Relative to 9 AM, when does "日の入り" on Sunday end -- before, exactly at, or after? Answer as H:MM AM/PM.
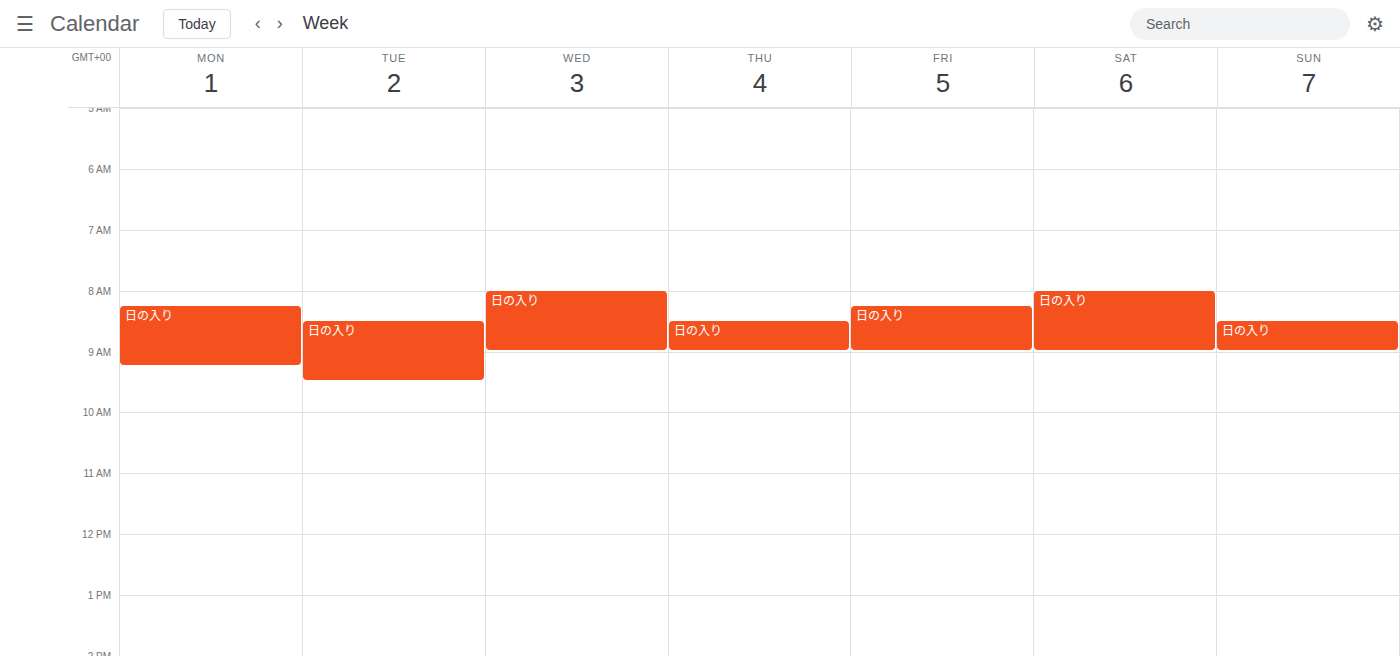
9:00 AM -- exactly at 9 AM, on the 9 AM line.